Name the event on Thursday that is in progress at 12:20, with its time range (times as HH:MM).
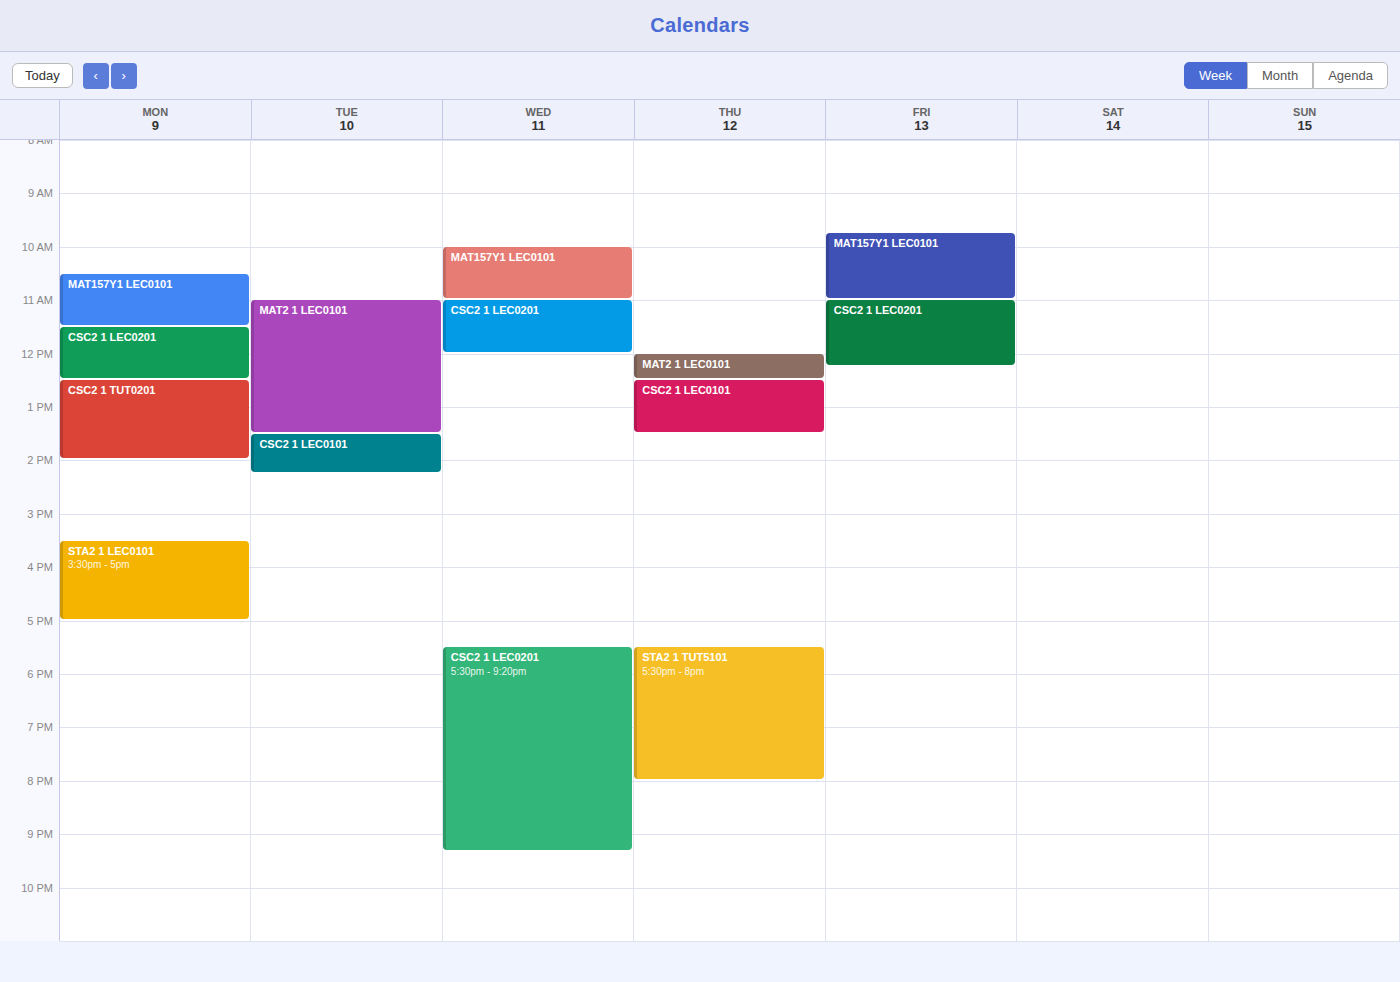
"MAT2 1 LEC0101", 12:00 to 12:30